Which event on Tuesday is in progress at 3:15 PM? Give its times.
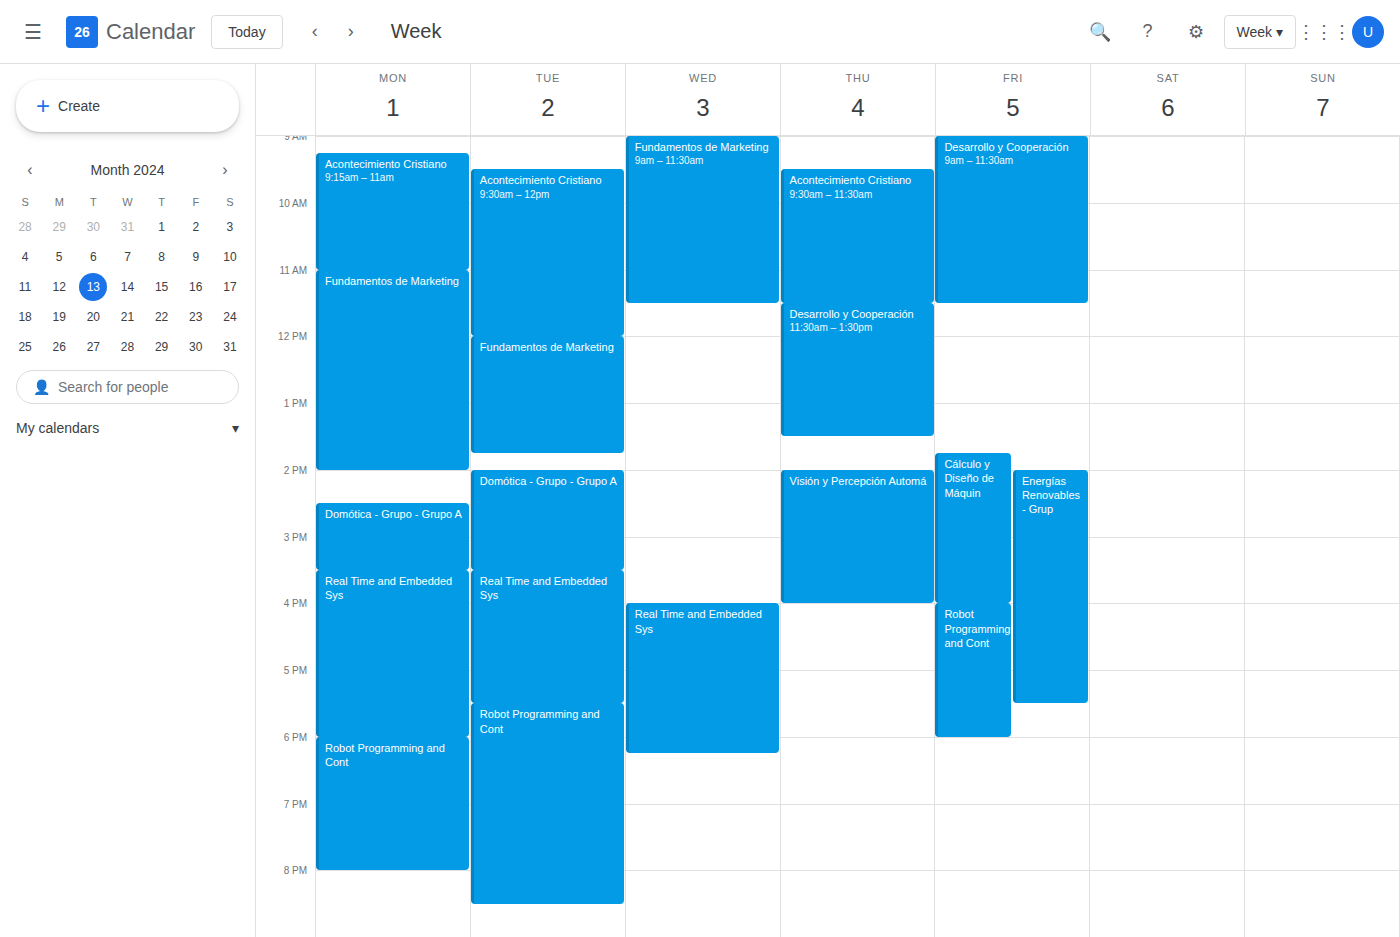
"Domótica - Grupo - Grupo A", 2:00 PM to 3:30 PM